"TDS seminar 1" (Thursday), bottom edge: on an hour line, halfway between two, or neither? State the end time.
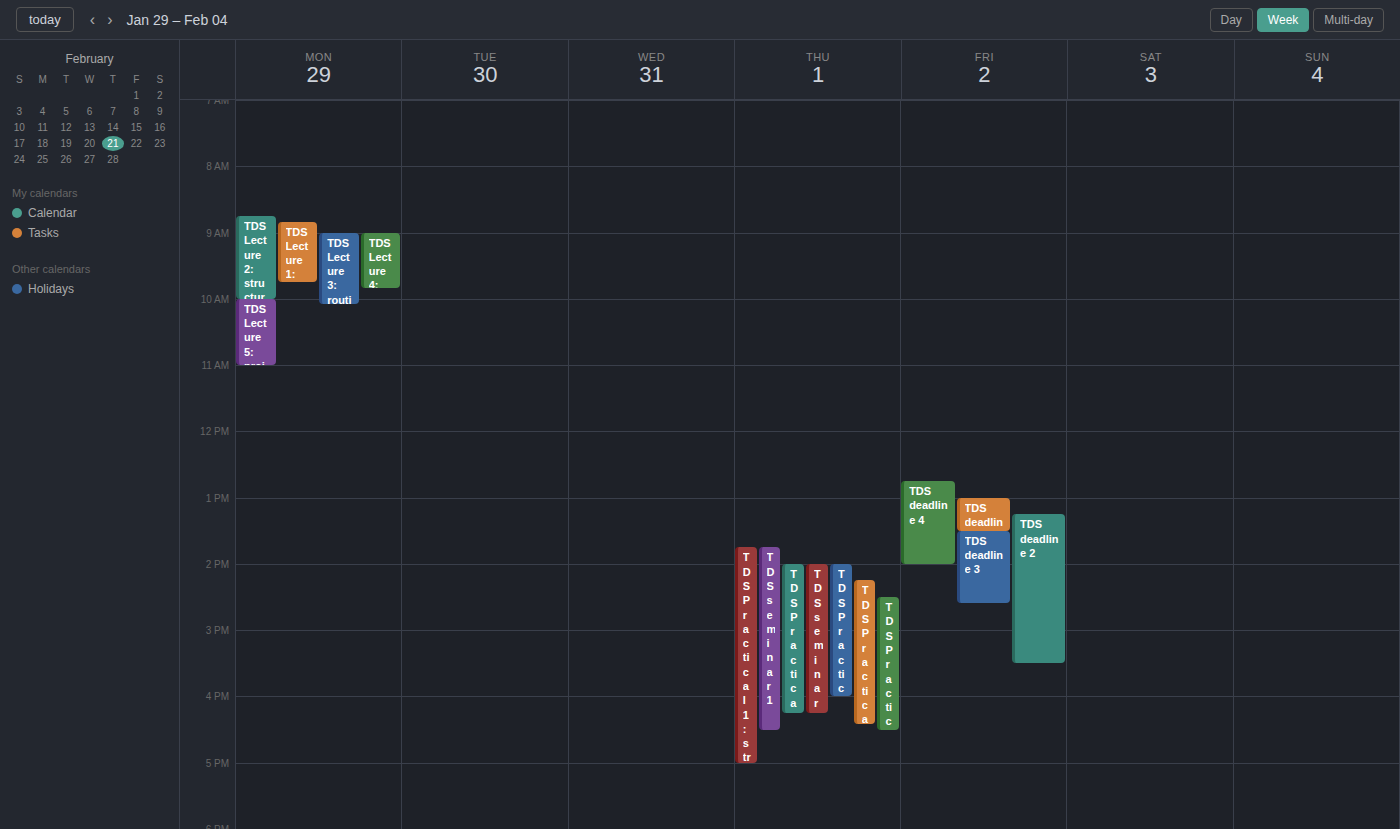
4:30 PM -- halfway between the 4 PM and 5 PM lines.